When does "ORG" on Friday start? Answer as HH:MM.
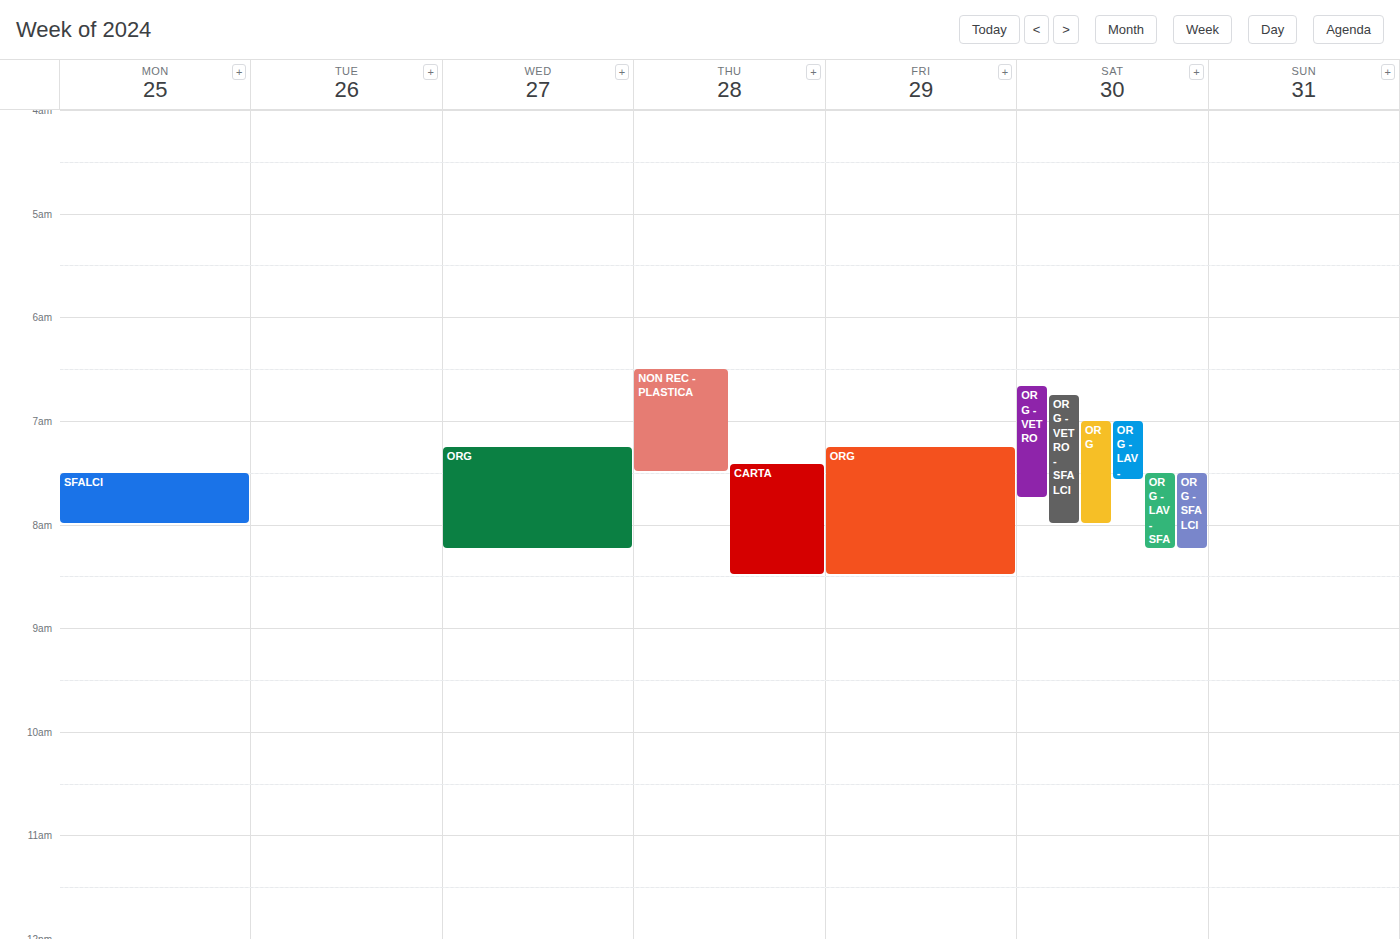
07:15